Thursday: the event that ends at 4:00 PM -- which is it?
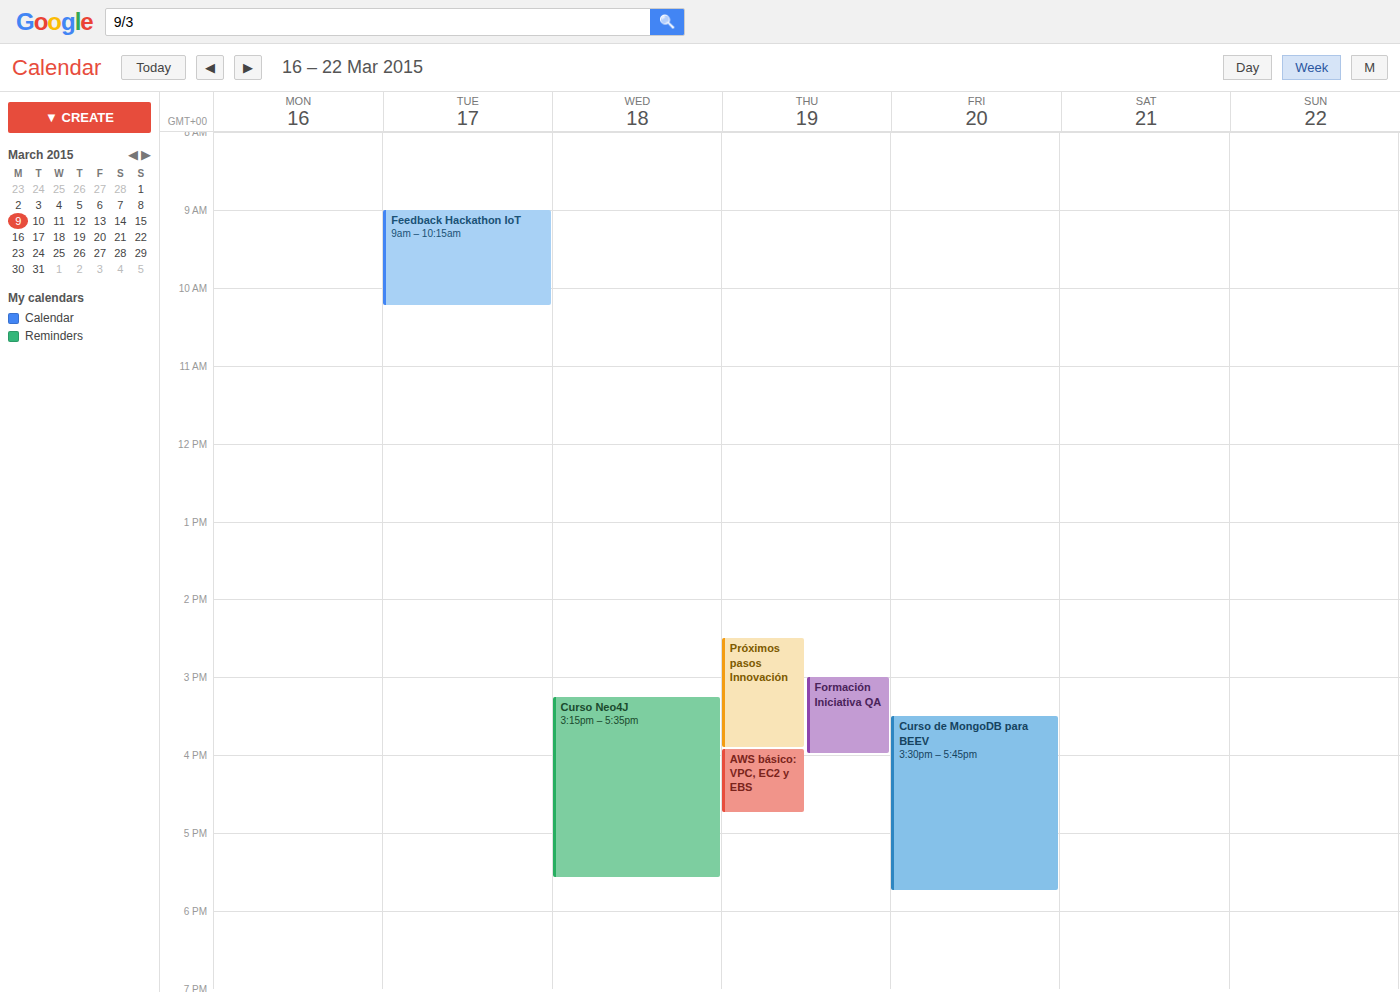
"Formación Iniciativa QA"